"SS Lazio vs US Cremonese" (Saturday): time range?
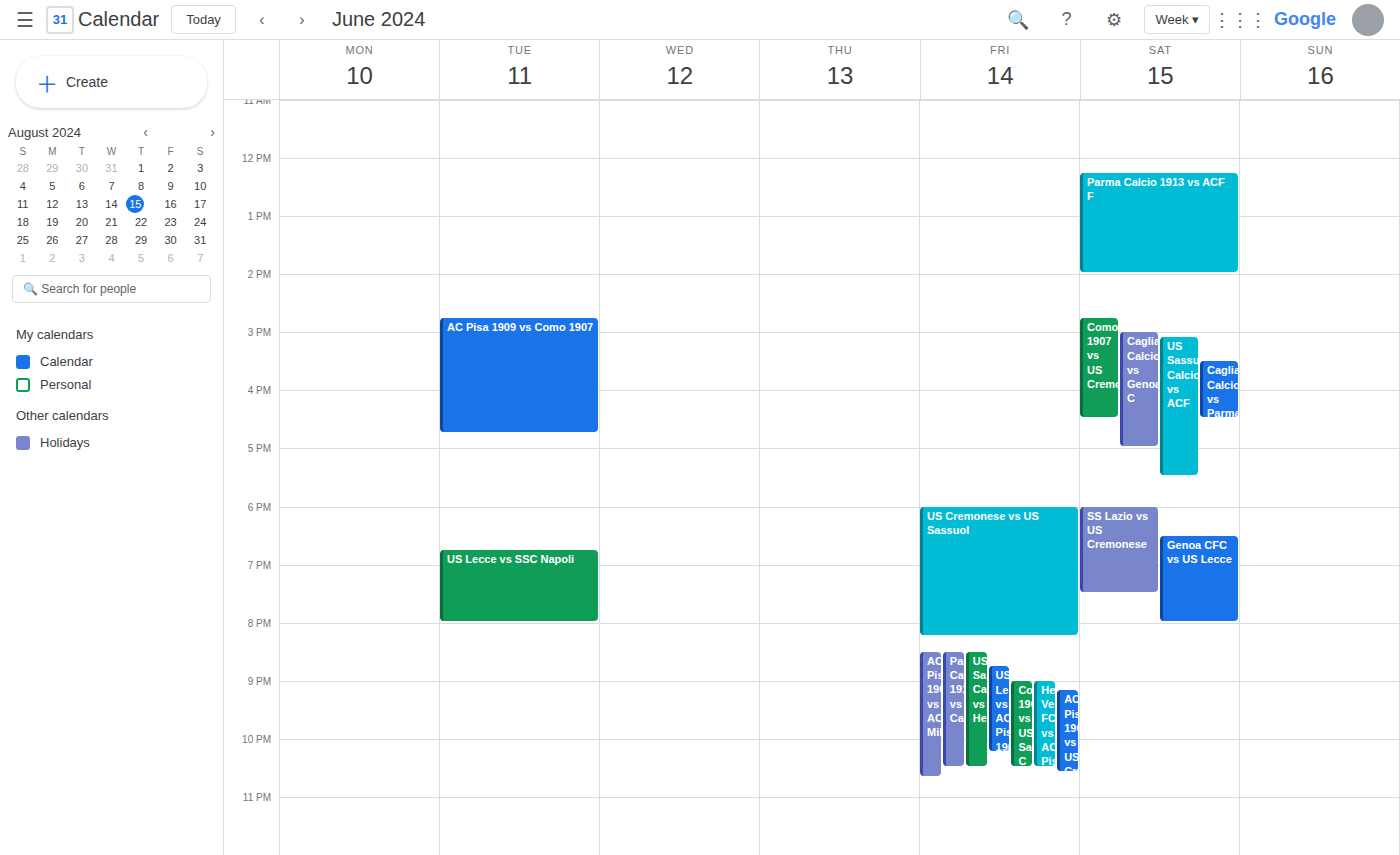
6:00 PM to 7:30 PM